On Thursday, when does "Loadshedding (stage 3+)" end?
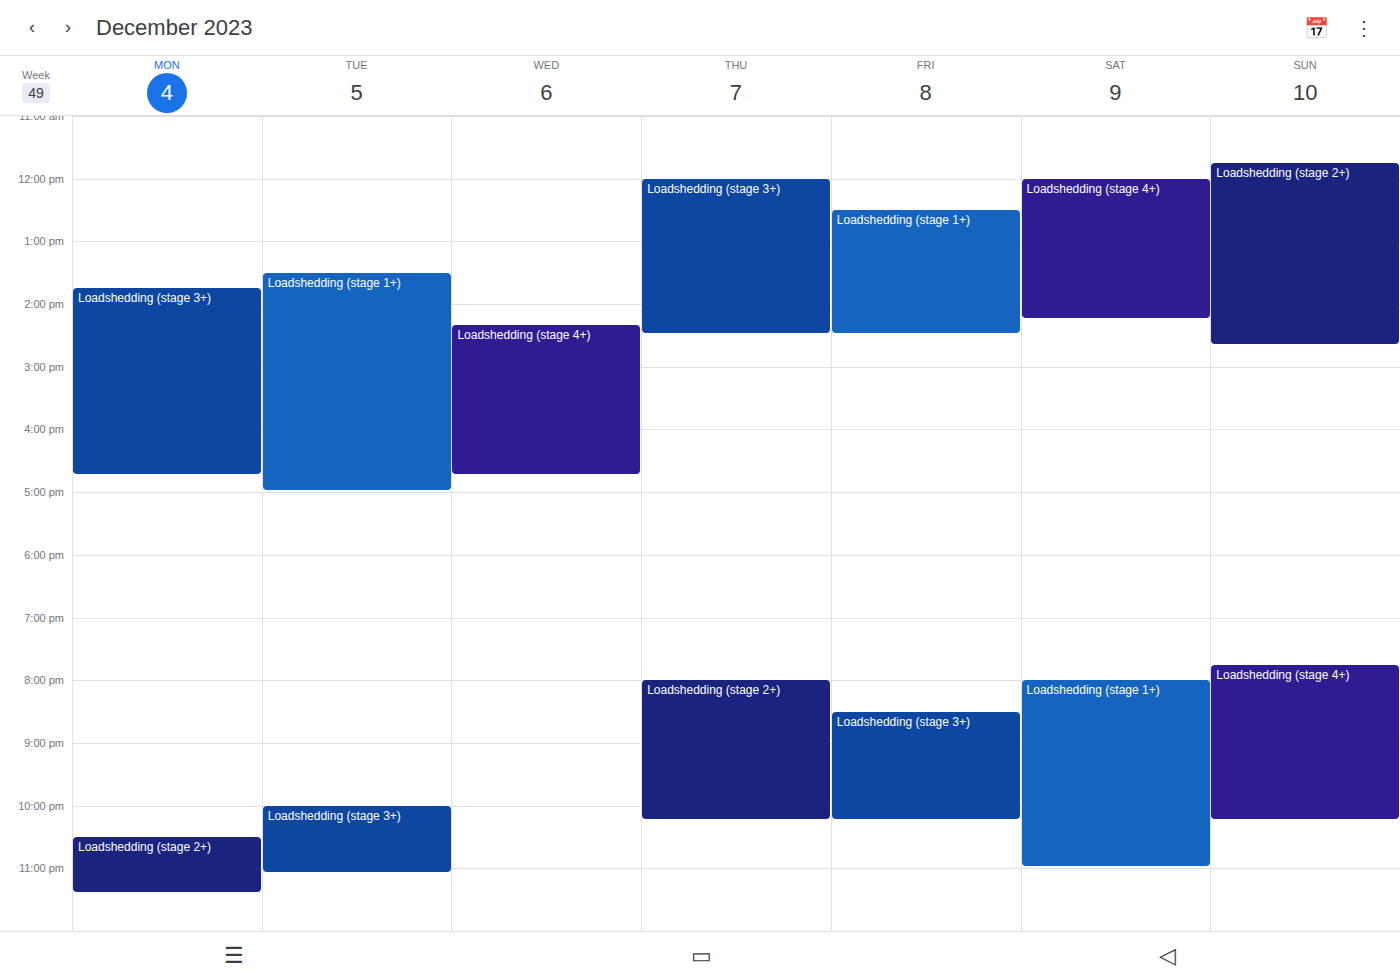
2:30 PM